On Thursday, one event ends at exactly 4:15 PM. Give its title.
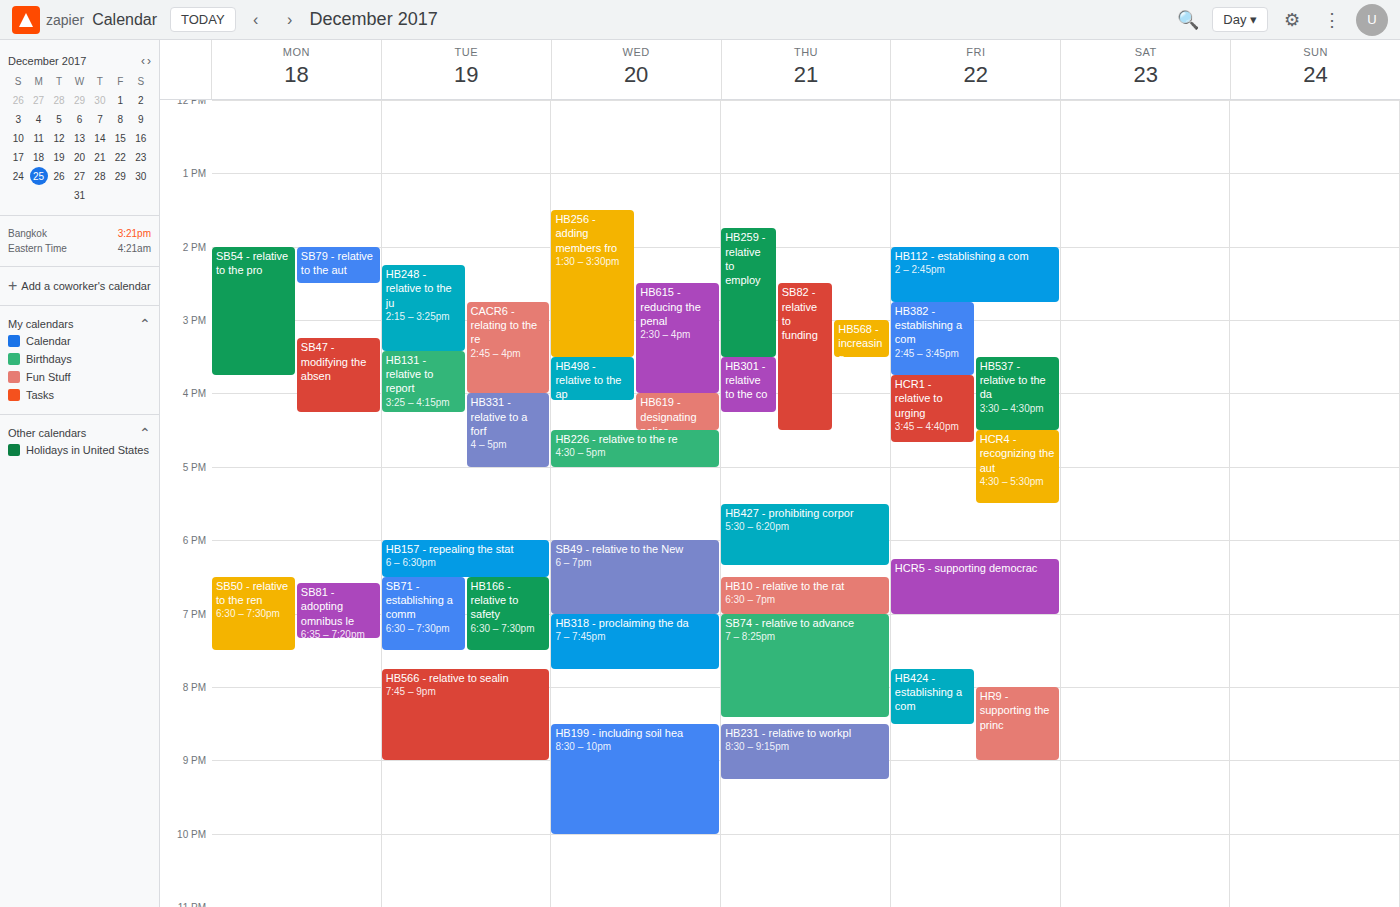
"HB301 - relative to the co"